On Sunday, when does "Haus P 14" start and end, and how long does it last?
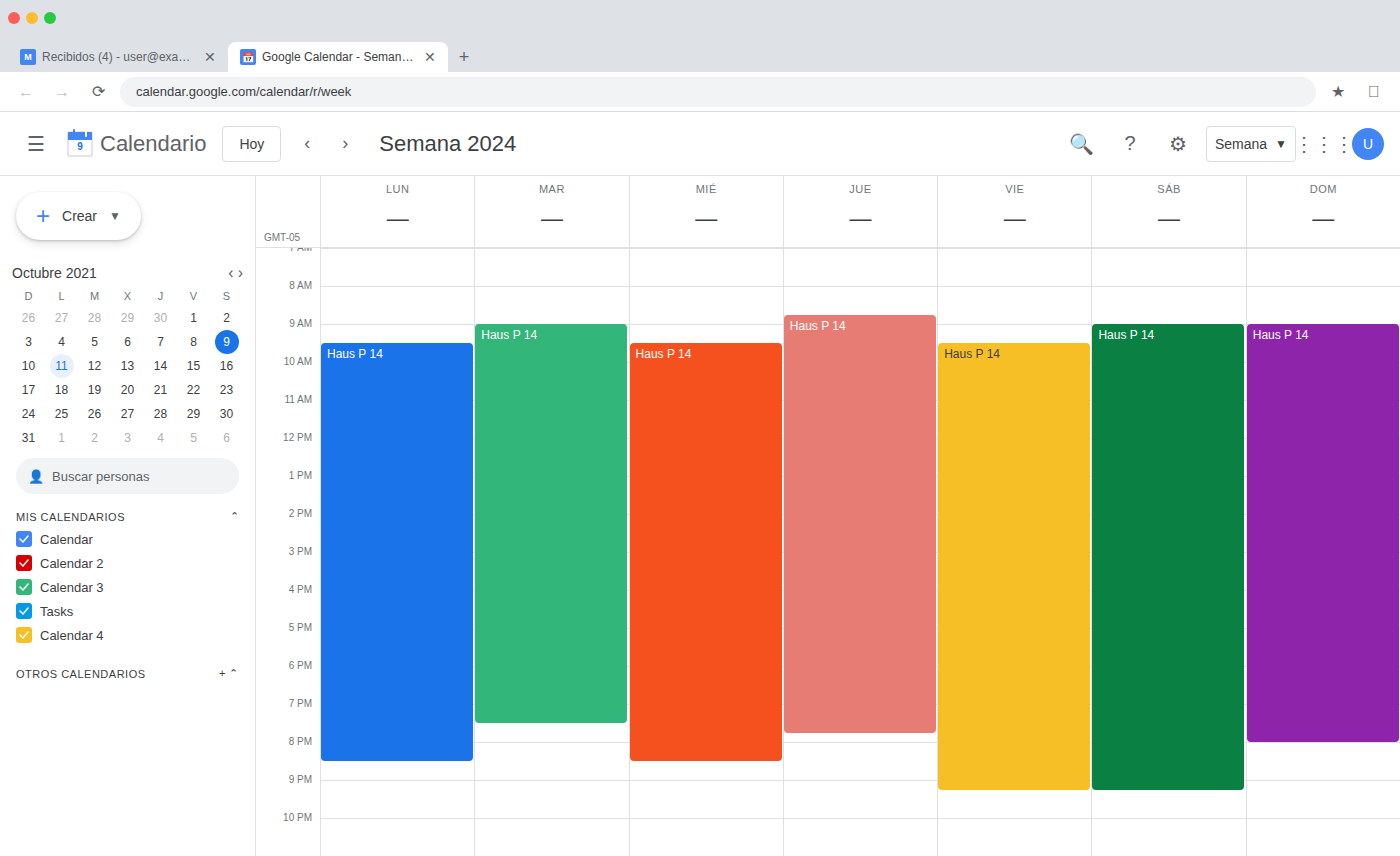
9:00 AM to 8:00 PM, 11 hours